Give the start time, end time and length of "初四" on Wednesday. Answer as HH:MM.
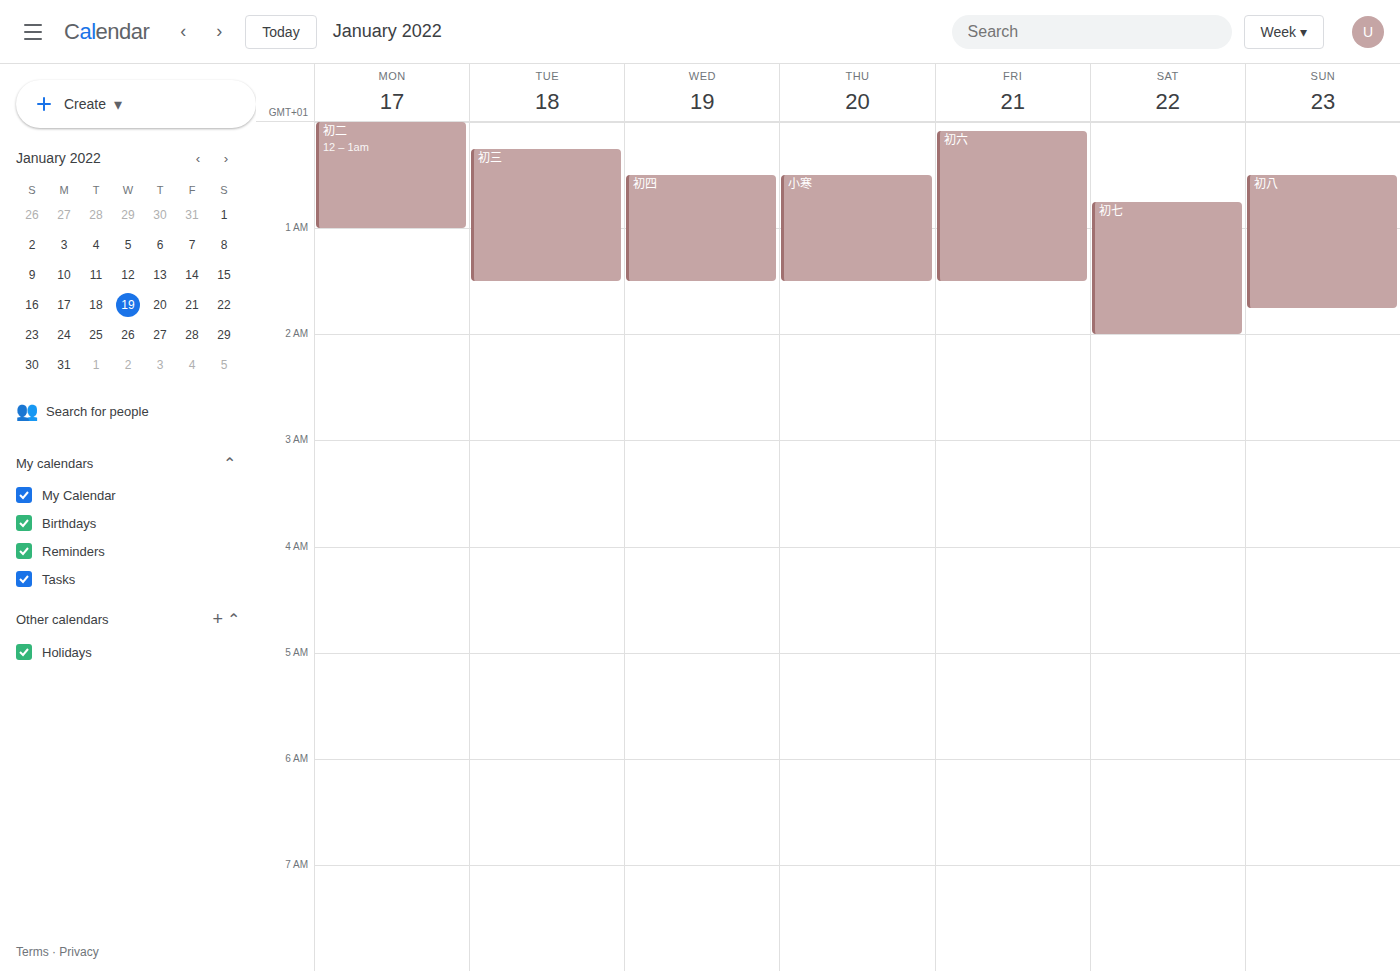
00:30 to 01:30, 1 hour